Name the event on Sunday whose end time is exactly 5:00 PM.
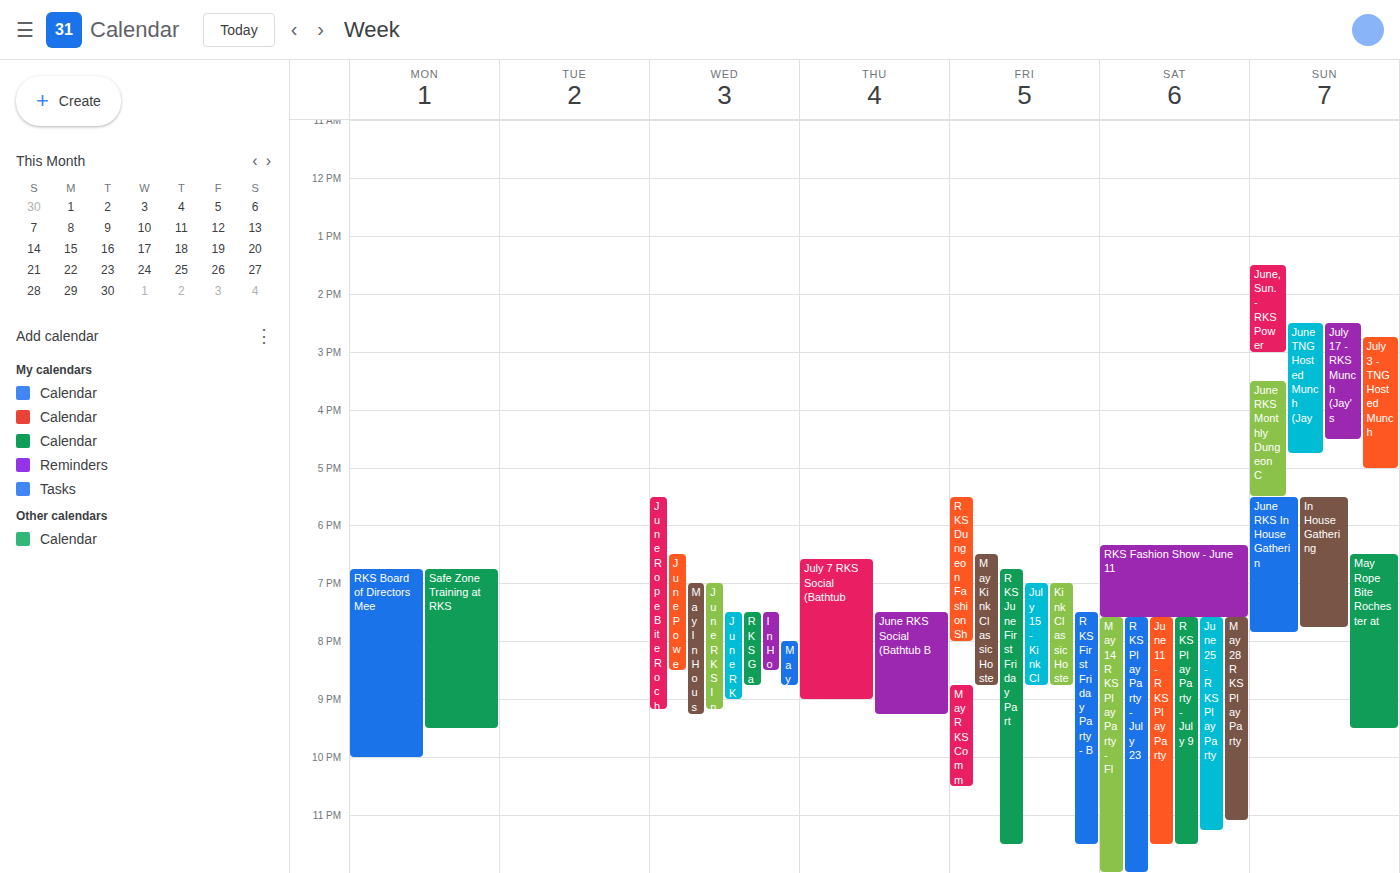
"July 3 - TNG Hosted Munch"